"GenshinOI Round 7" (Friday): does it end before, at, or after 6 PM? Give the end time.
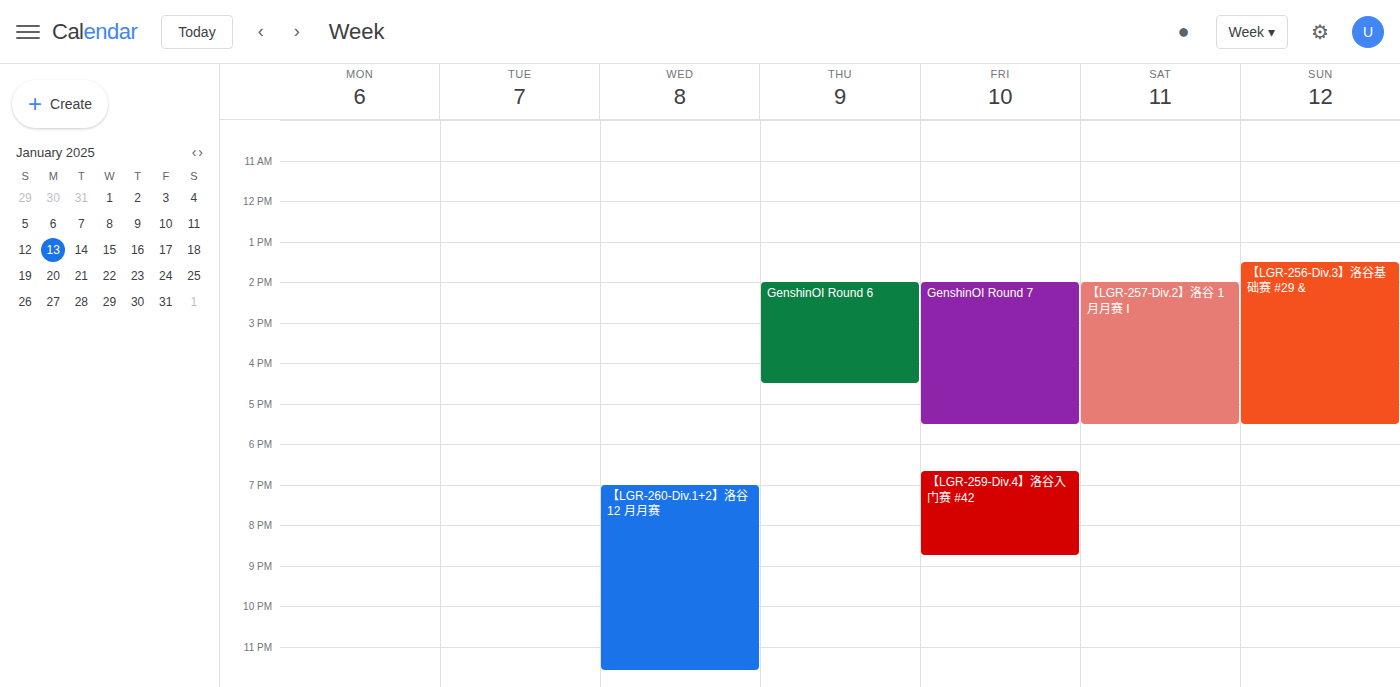
5:30 PM -- before 6 PM, 30 minutes above the 6 PM line.